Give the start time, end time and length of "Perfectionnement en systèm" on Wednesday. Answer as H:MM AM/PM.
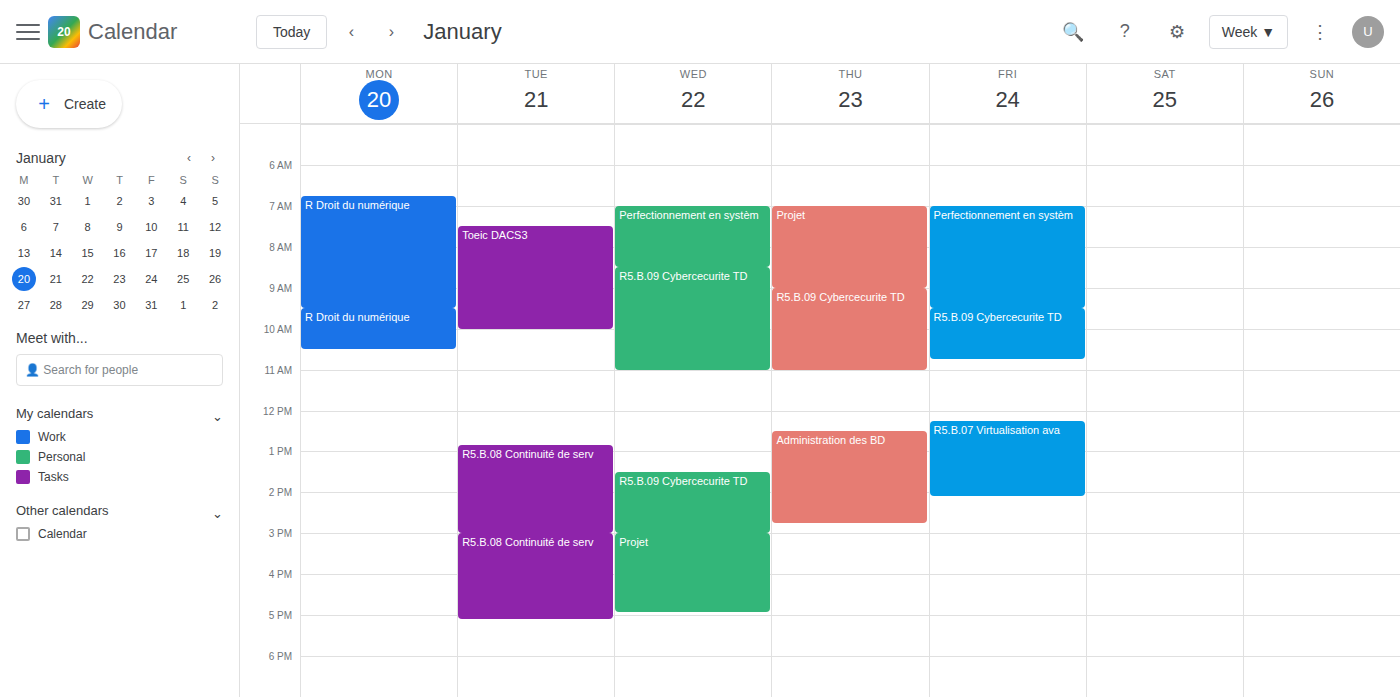
7:00 AM to 8:30 AM, 1 hour 30 minutes